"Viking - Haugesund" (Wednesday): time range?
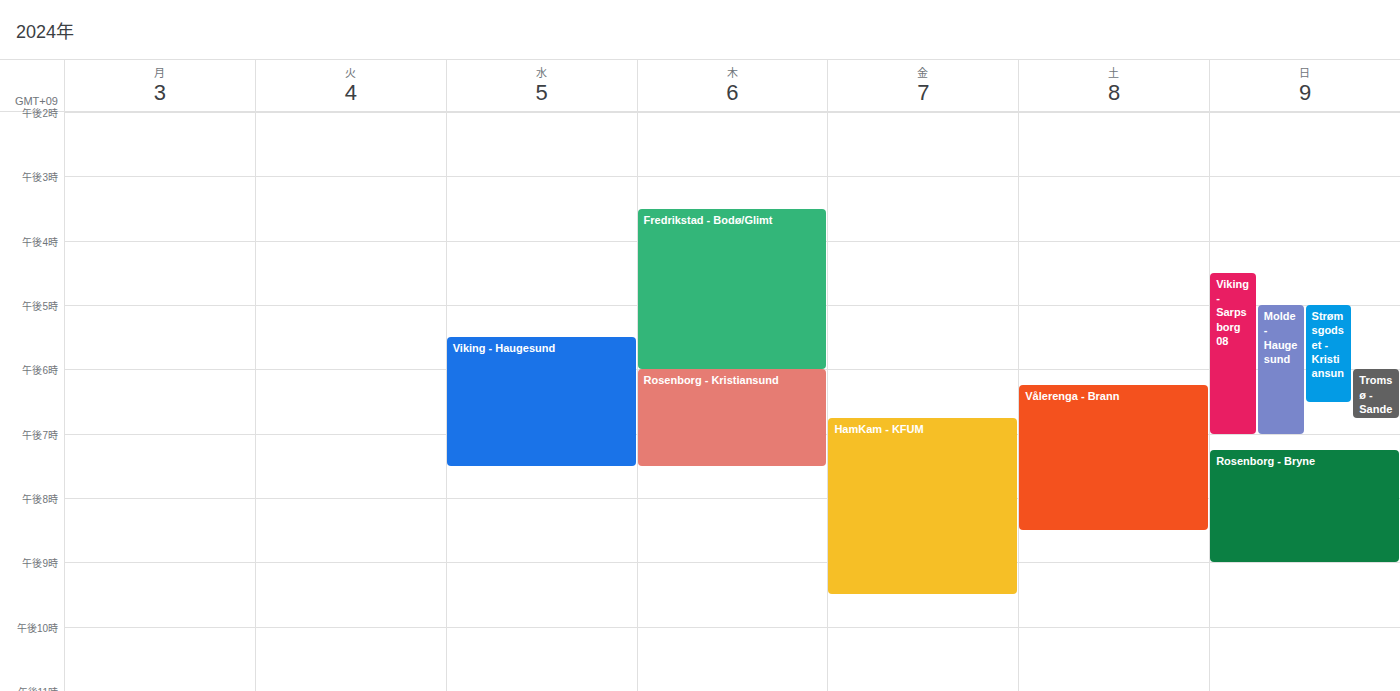
5:30 PM to 7:30 PM